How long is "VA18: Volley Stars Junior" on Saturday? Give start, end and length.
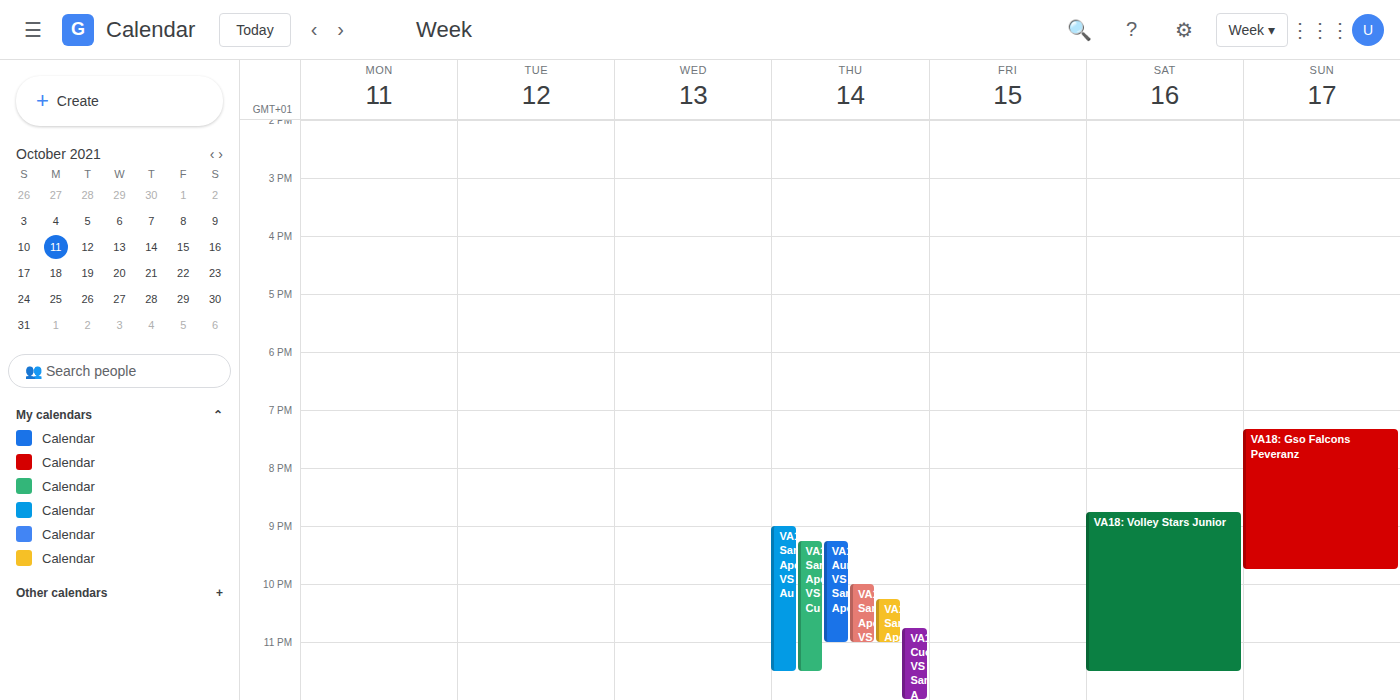
20:45 to 23:30, 2 hours 45 minutes